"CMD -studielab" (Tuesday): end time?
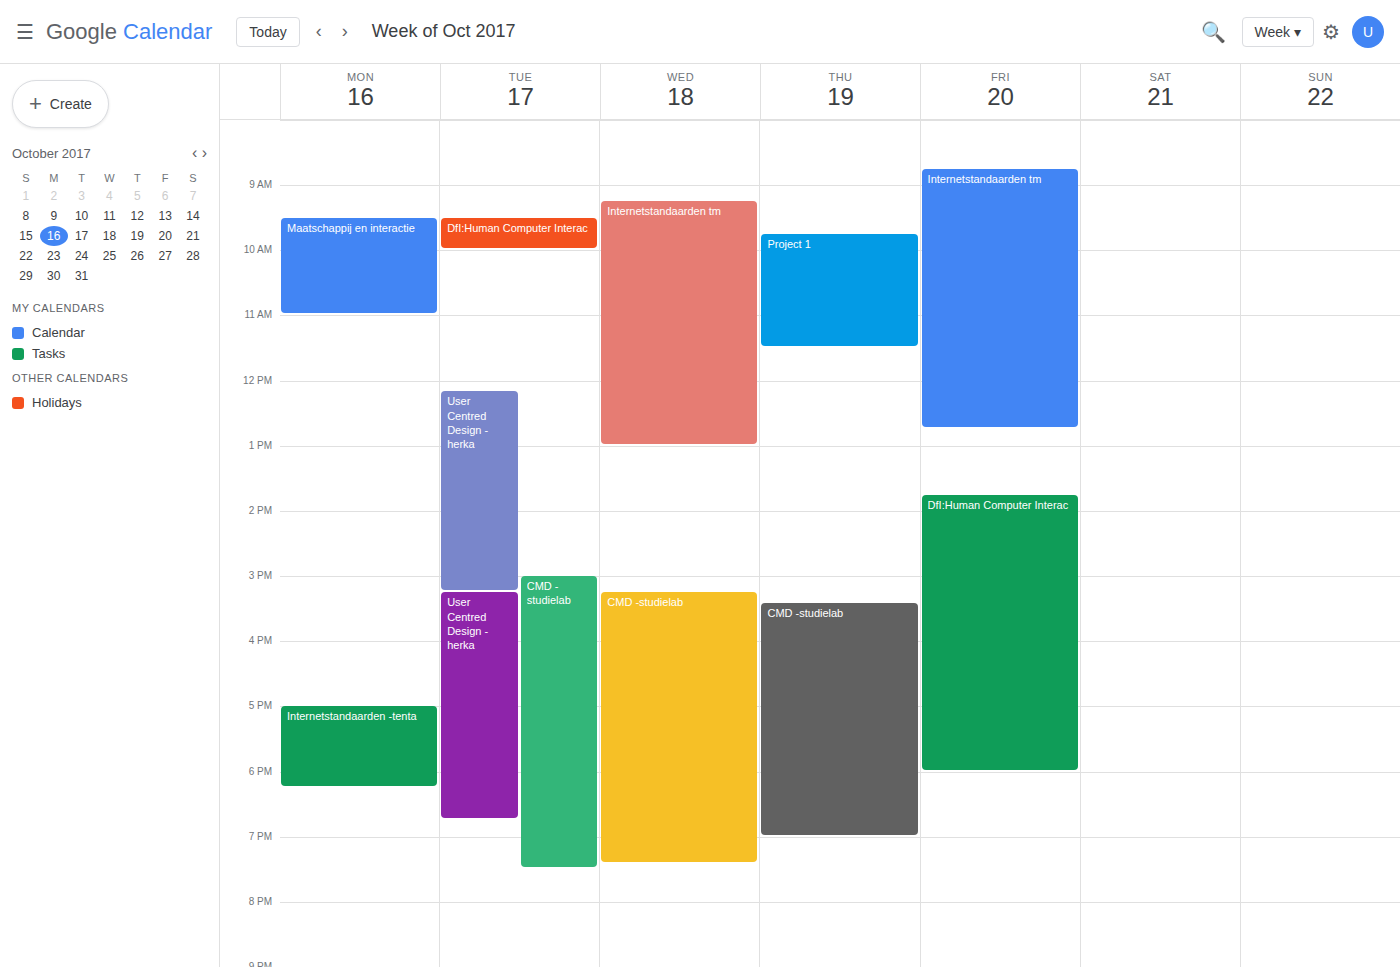
7:30 PM